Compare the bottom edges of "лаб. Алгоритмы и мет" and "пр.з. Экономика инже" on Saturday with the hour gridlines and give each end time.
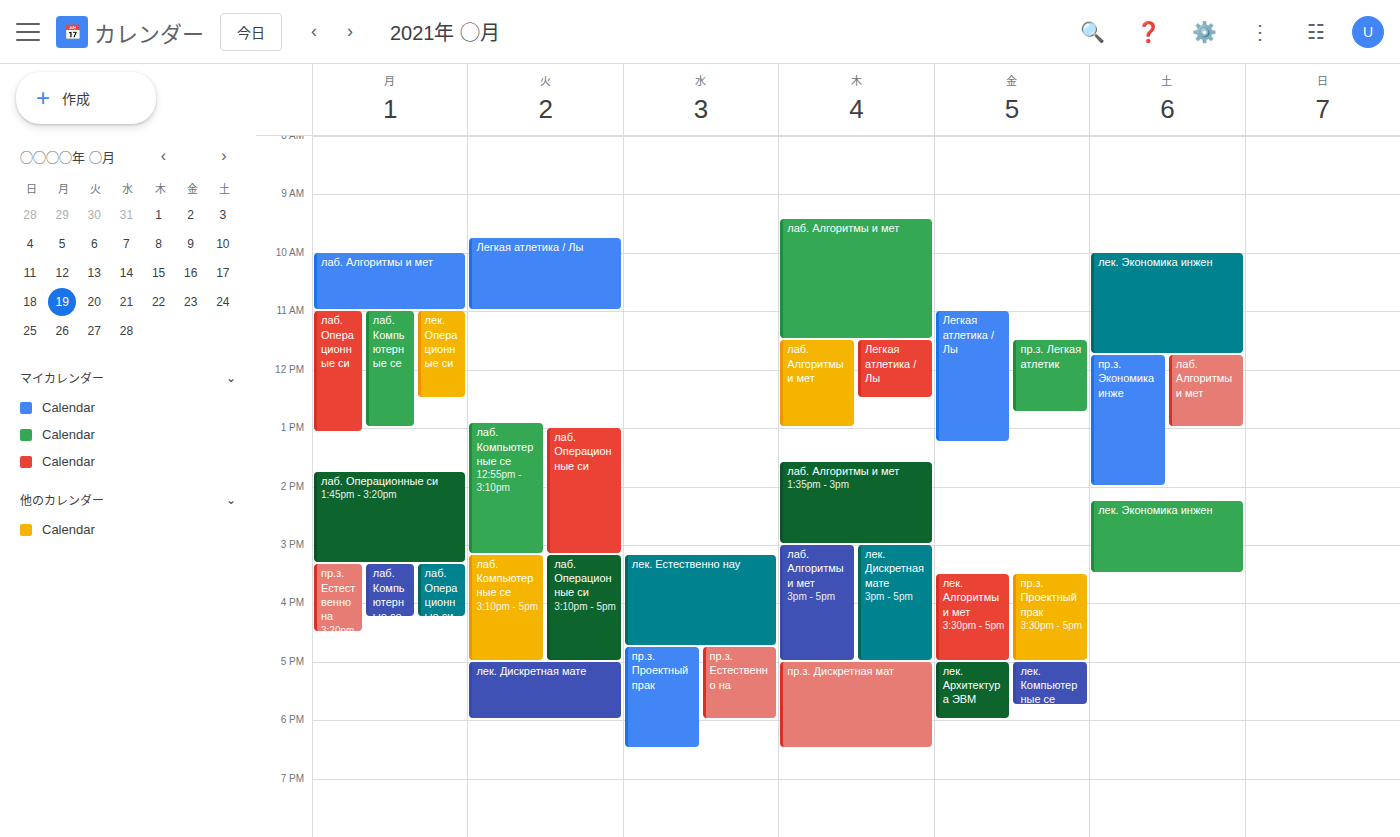
"лаб. Алгоритмы и мет": 13:00, exactly on the 13:00 line. "пр.з. Экономика инже": 14:00, exactly on the 14:00 line.